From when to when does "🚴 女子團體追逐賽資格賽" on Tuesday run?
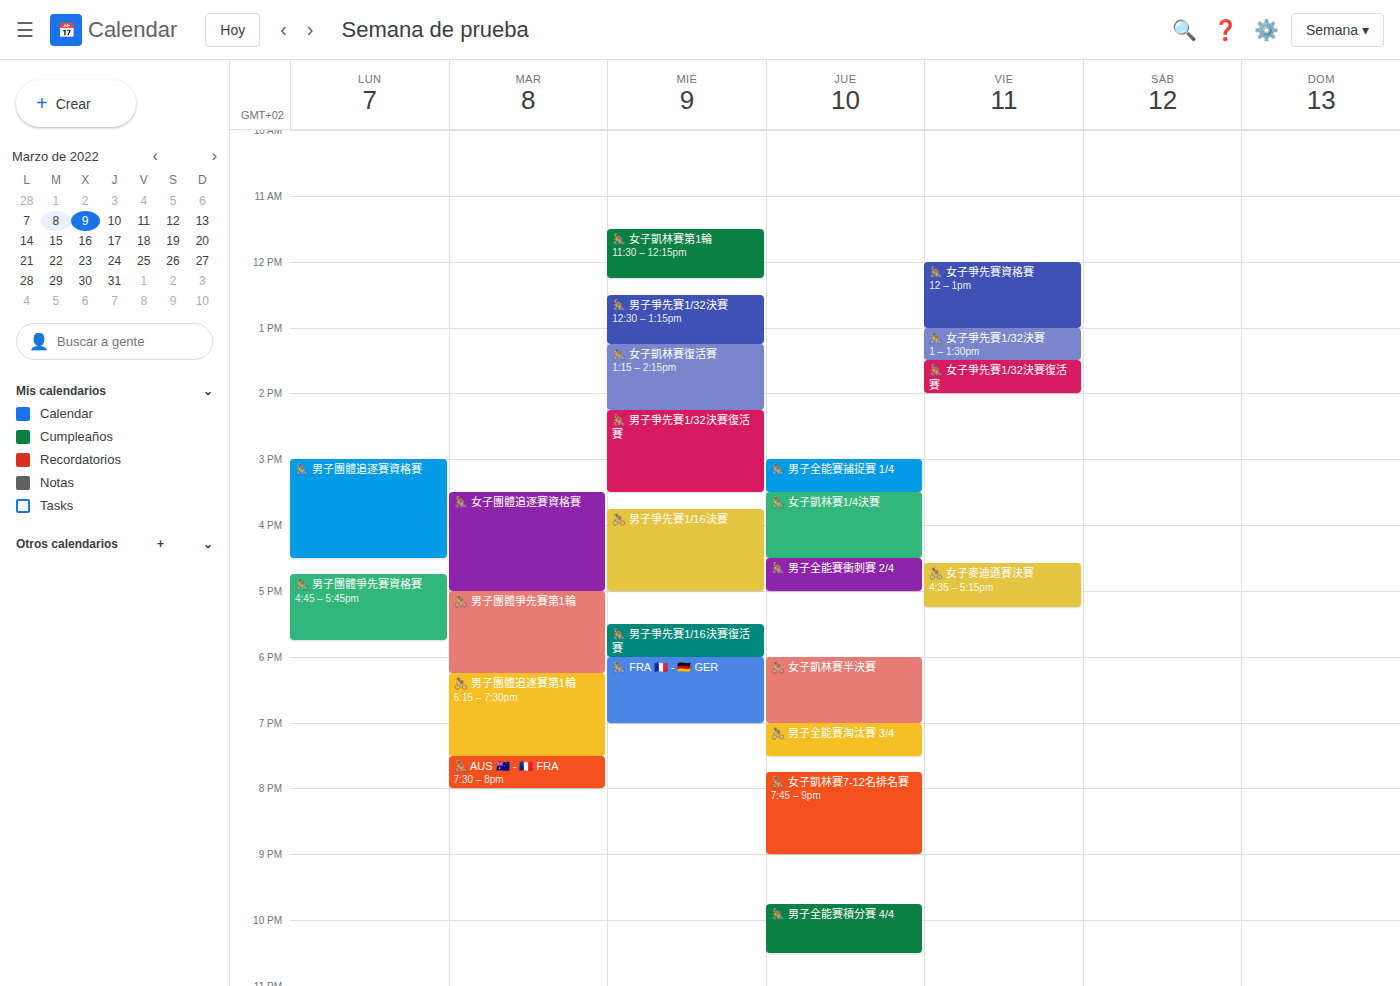
3:30 PM to 5:00 PM